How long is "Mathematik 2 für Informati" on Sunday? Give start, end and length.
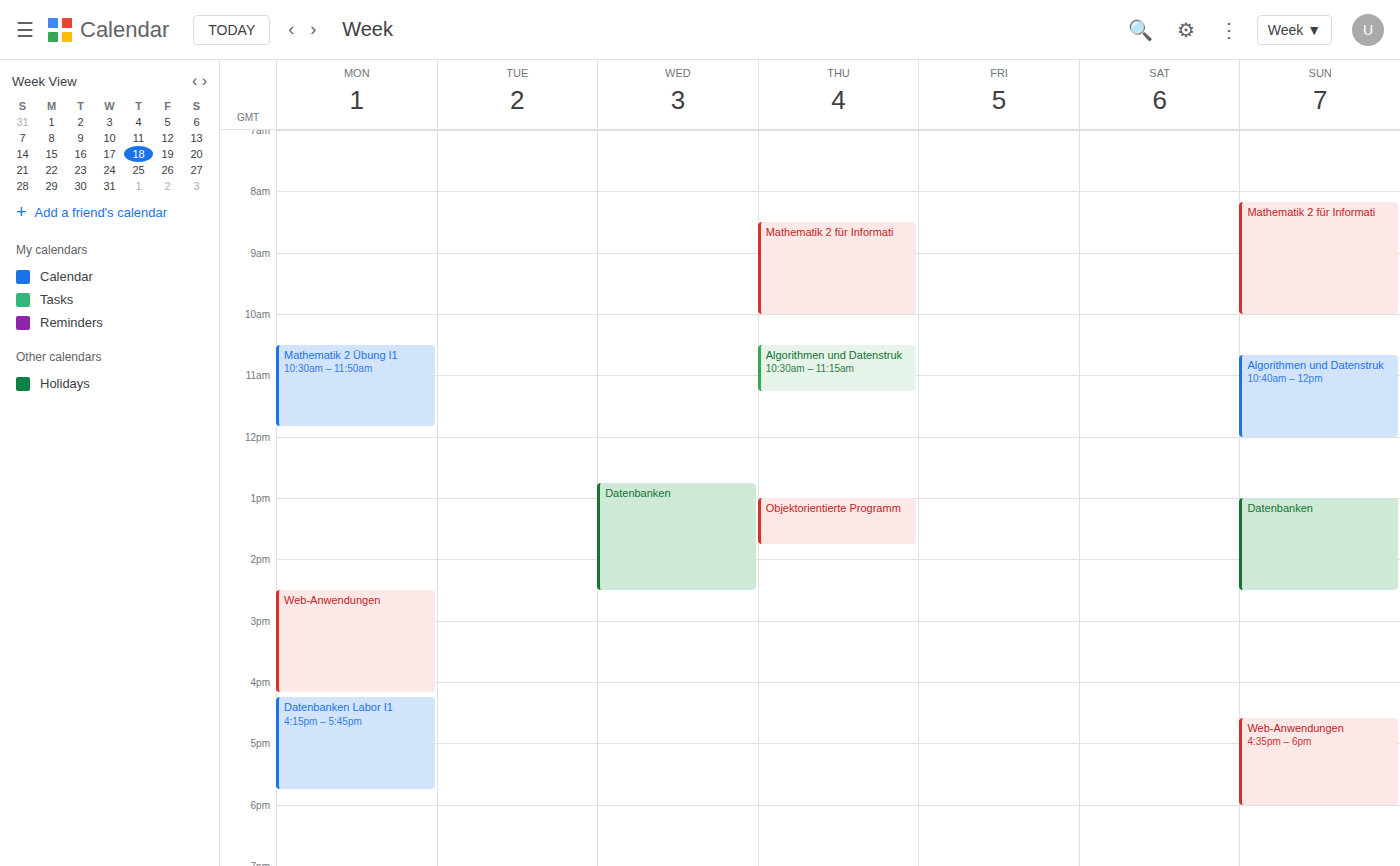
08:10 to 10:00, 1 hour 50 minutes